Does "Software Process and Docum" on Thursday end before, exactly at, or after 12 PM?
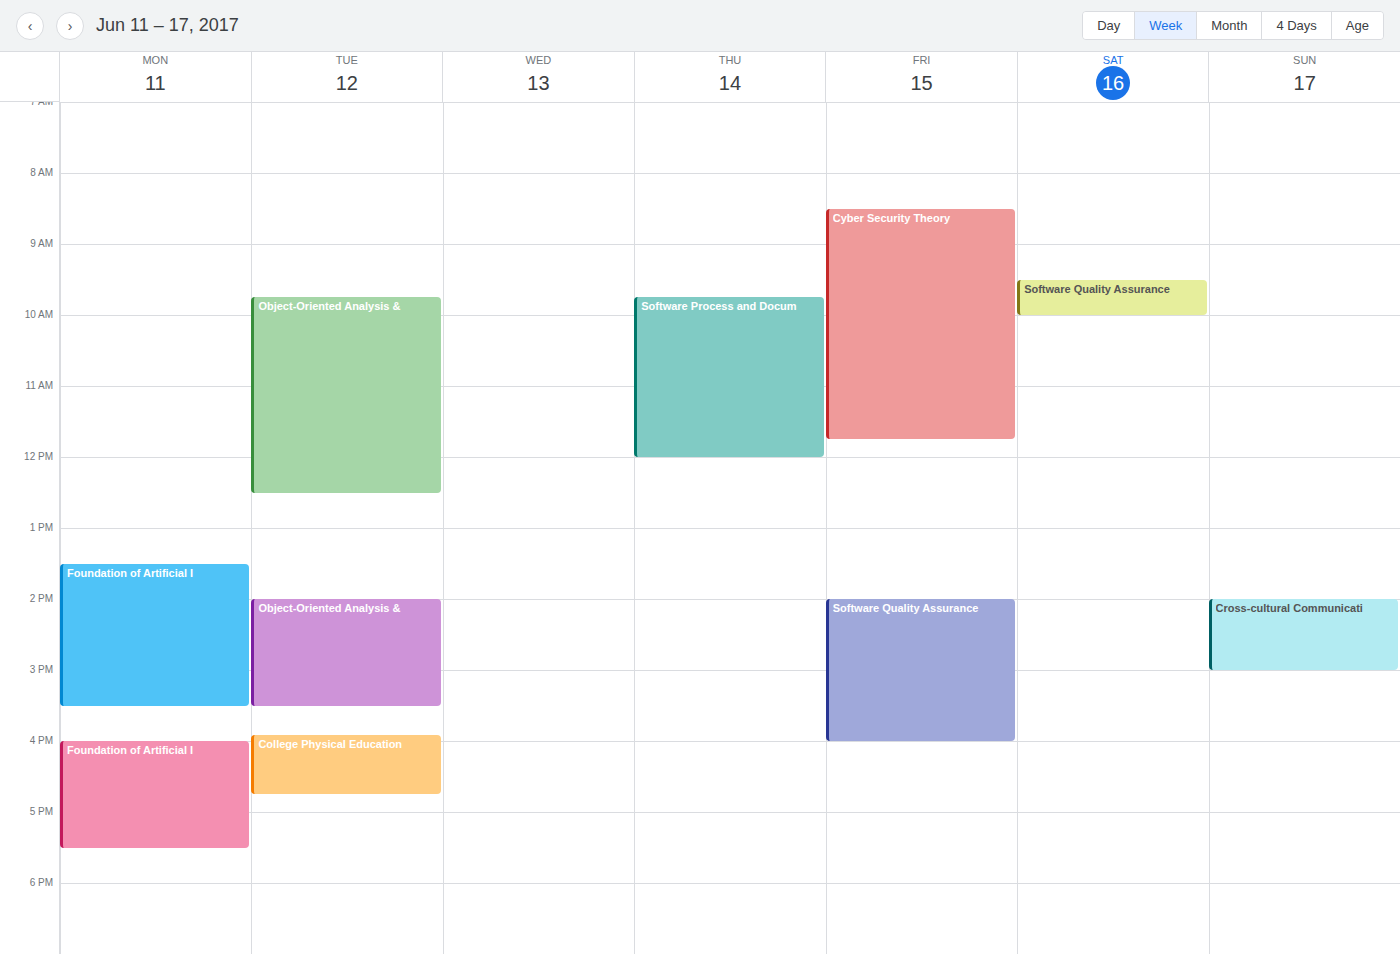
12:00 PM -- exactly at 12 PM, on the 12 PM line.